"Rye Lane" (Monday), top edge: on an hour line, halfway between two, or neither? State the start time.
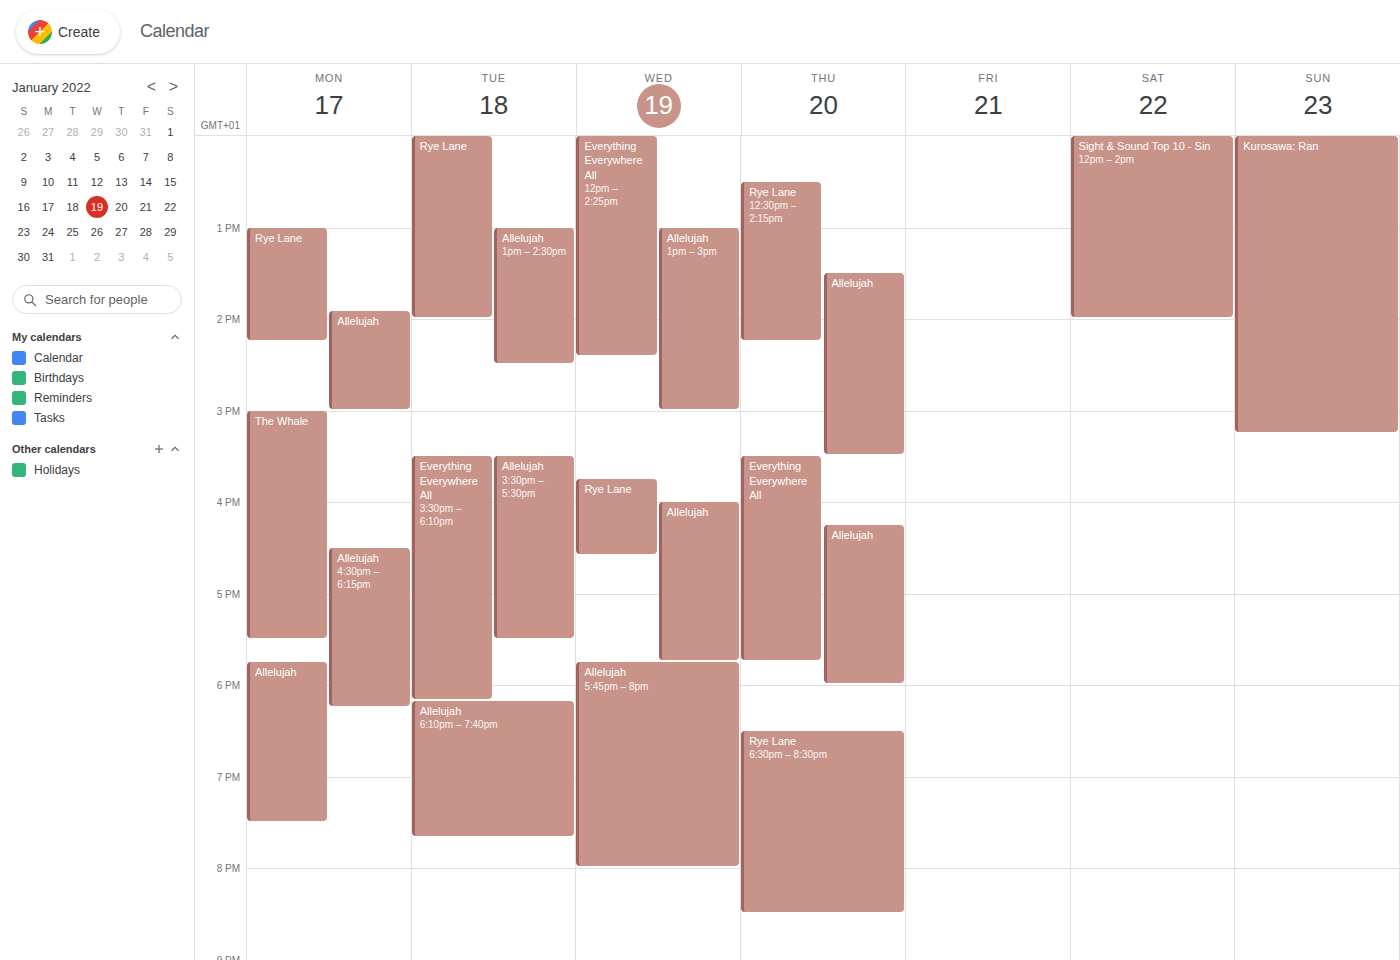
1:00 PM -- exactly on the 1 PM line.